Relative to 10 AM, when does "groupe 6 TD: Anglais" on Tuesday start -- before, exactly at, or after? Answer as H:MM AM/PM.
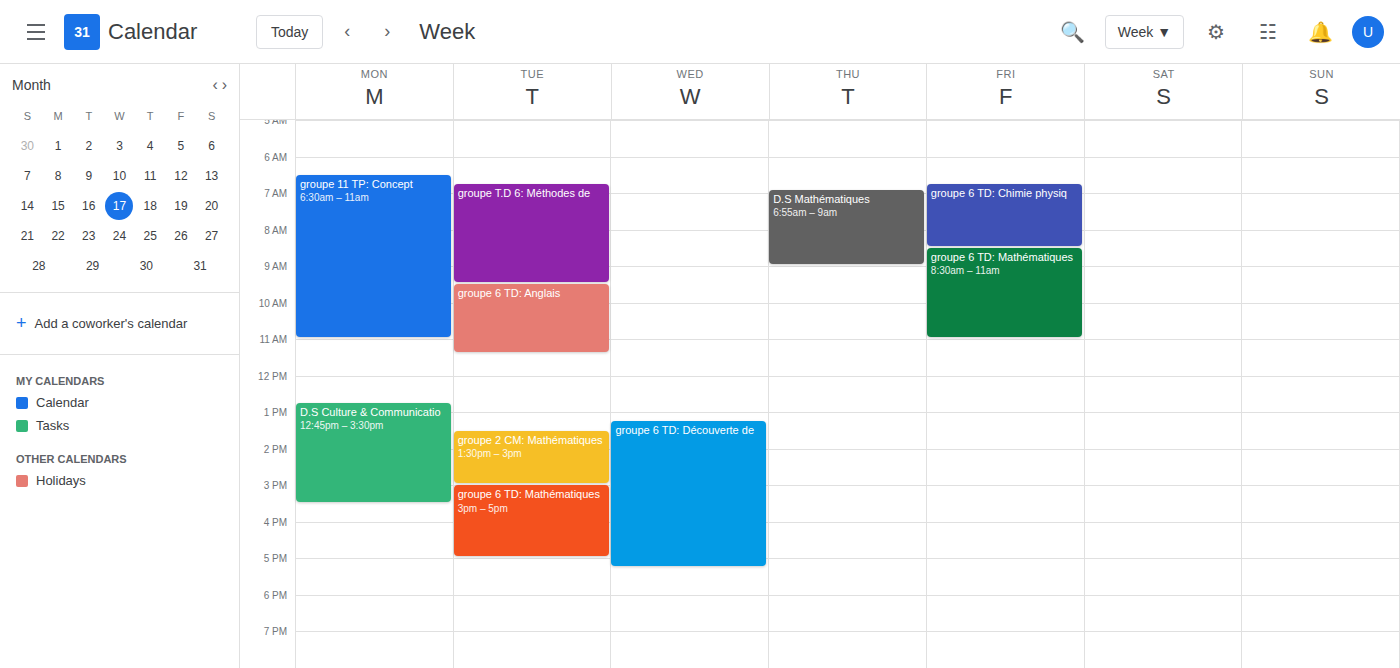
9:30 AM -- before 10 AM, 30 minutes above the 10 AM line.